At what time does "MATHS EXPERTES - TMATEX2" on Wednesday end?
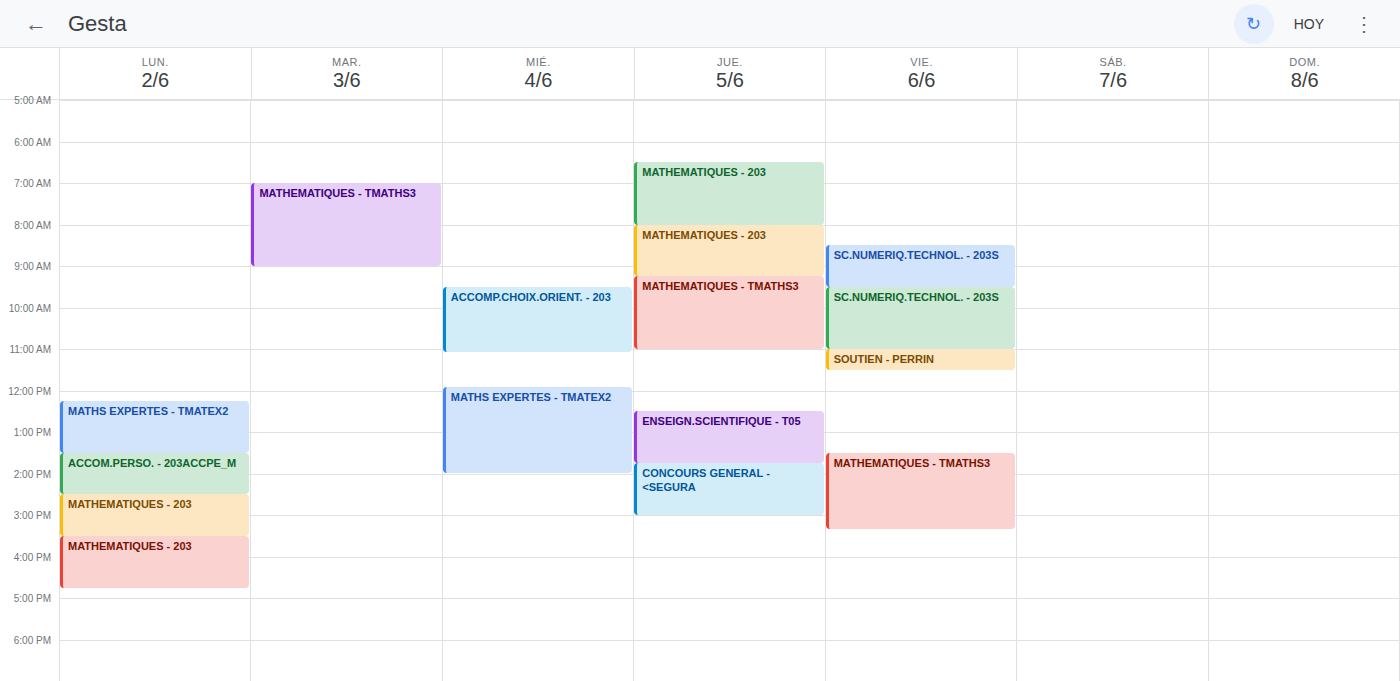
2:00 PM